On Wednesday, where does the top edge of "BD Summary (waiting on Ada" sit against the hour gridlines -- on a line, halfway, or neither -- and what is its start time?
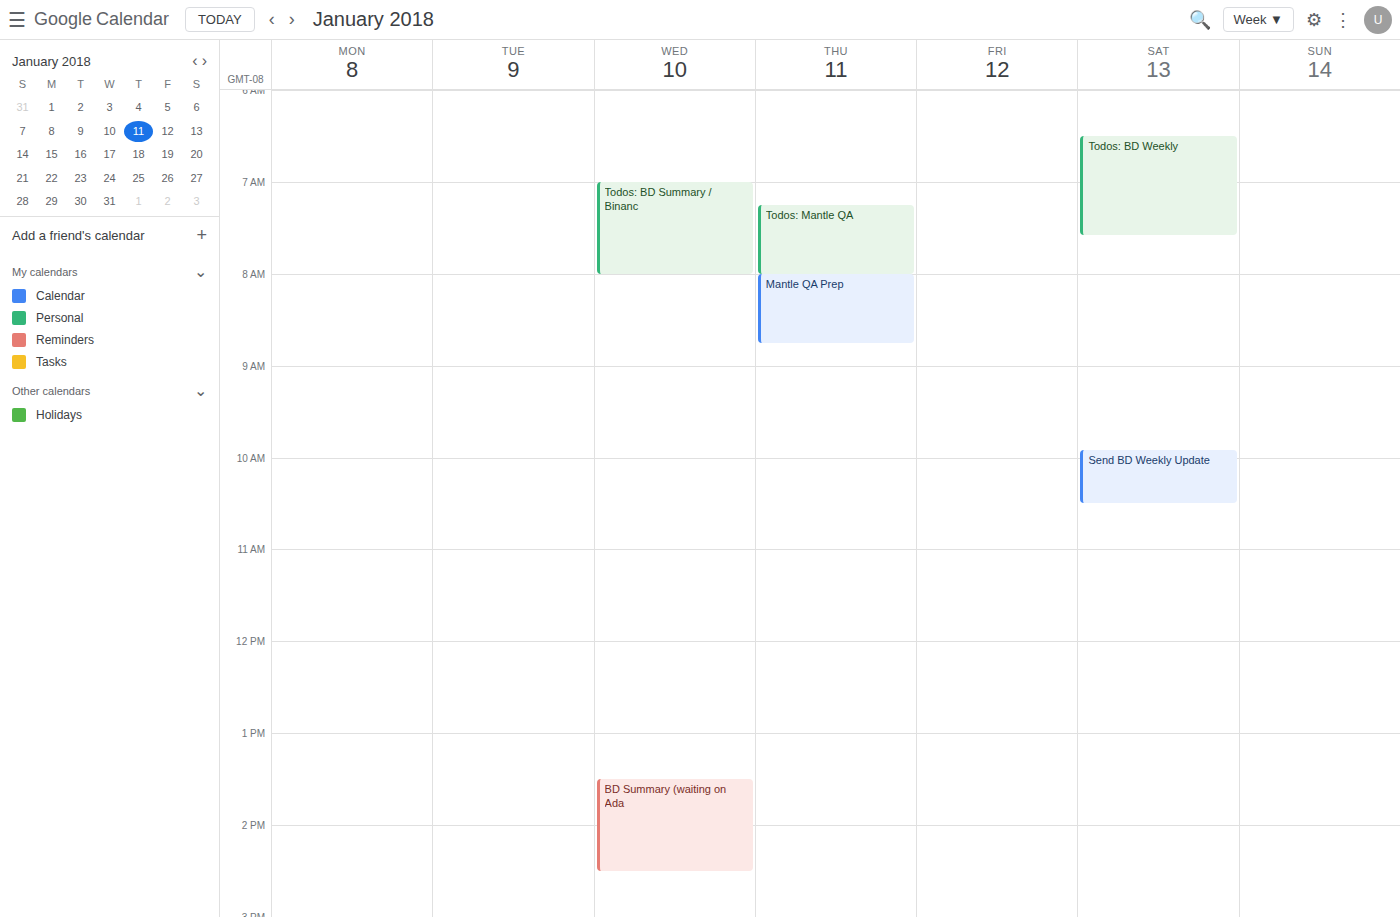
1:30 PM -- halfway between the 1 PM and 2 PM lines.